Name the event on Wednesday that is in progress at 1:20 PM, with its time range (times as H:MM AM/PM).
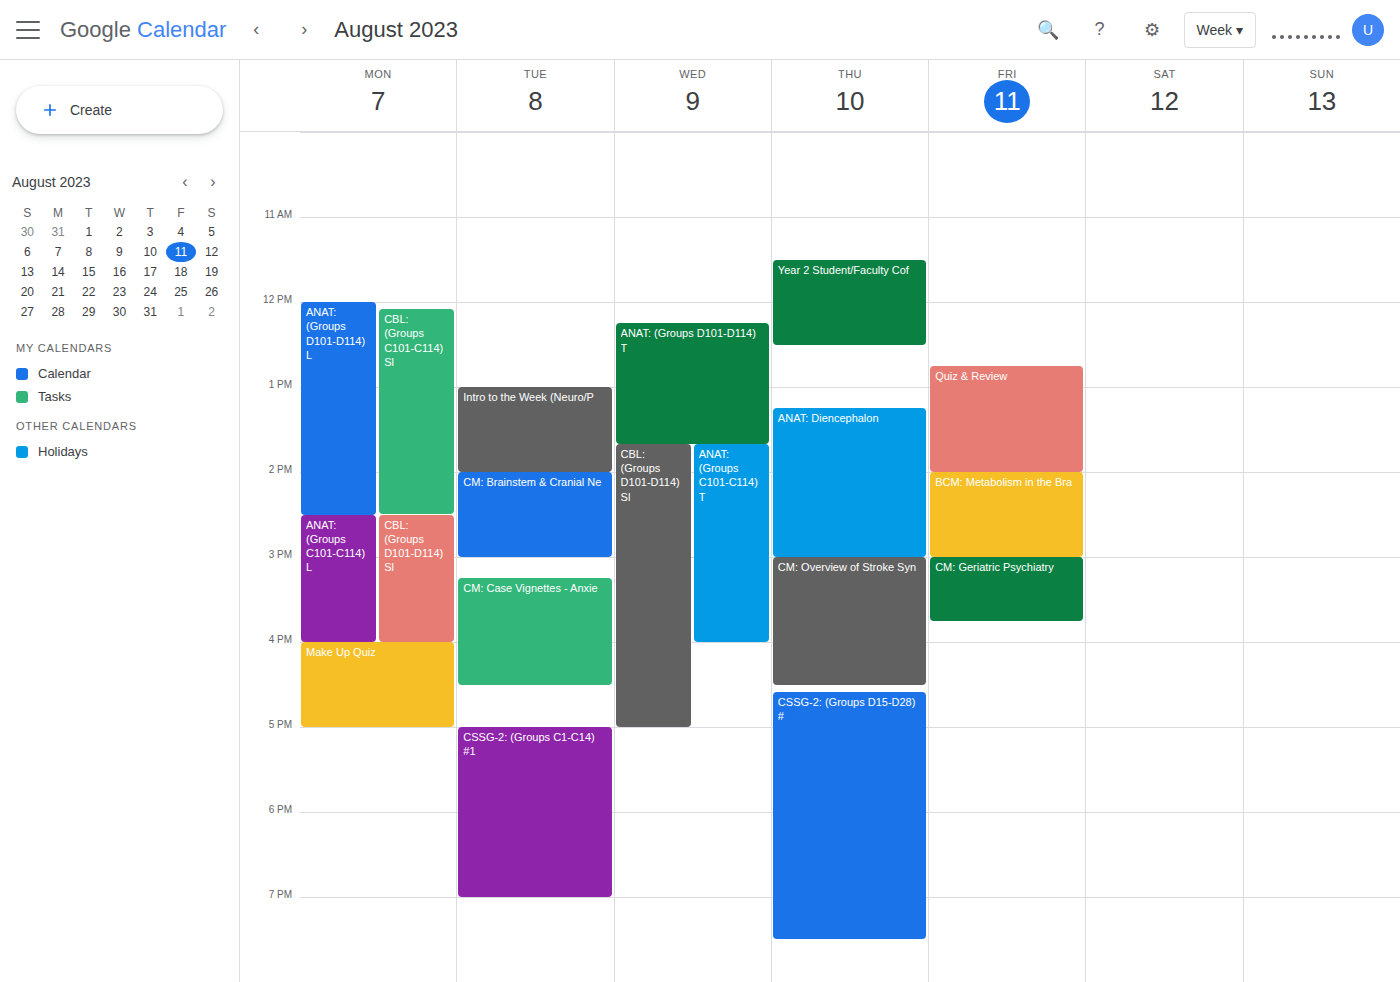
"ANAT: (Groups D101-D114) T", 12:15 PM to 1:40 PM